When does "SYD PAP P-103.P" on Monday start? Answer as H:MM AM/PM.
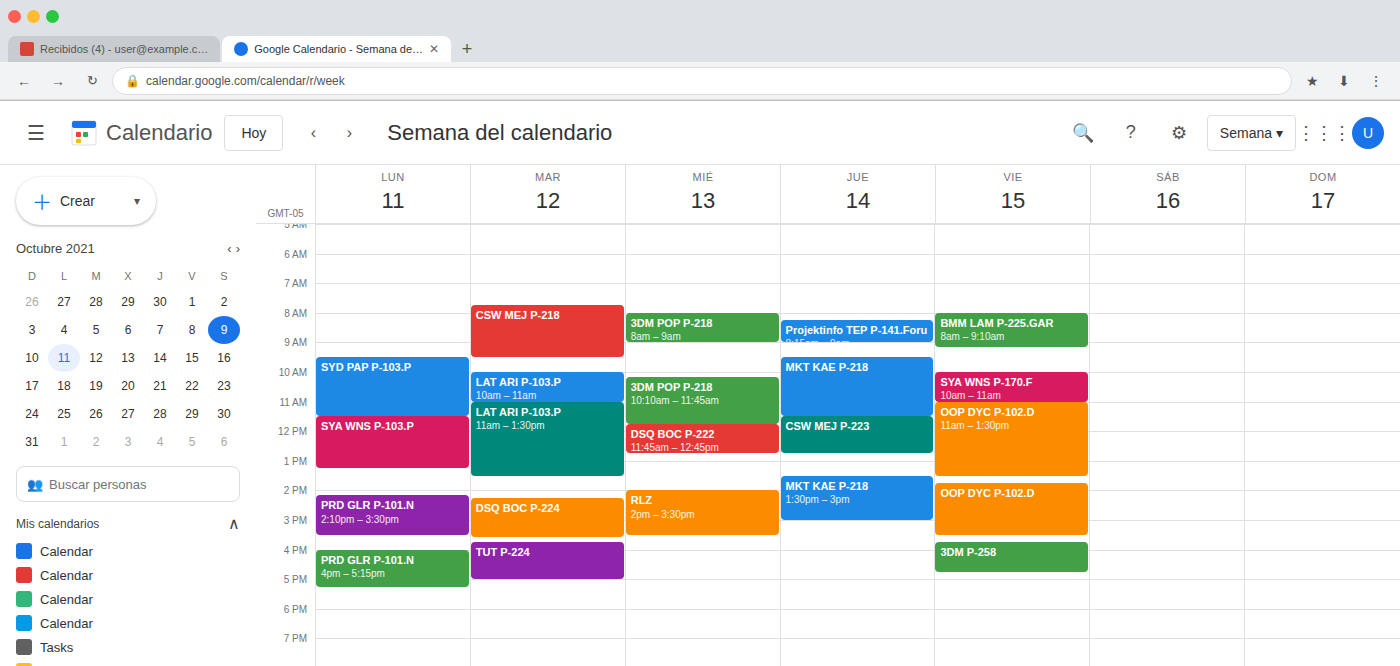
9:30 AM